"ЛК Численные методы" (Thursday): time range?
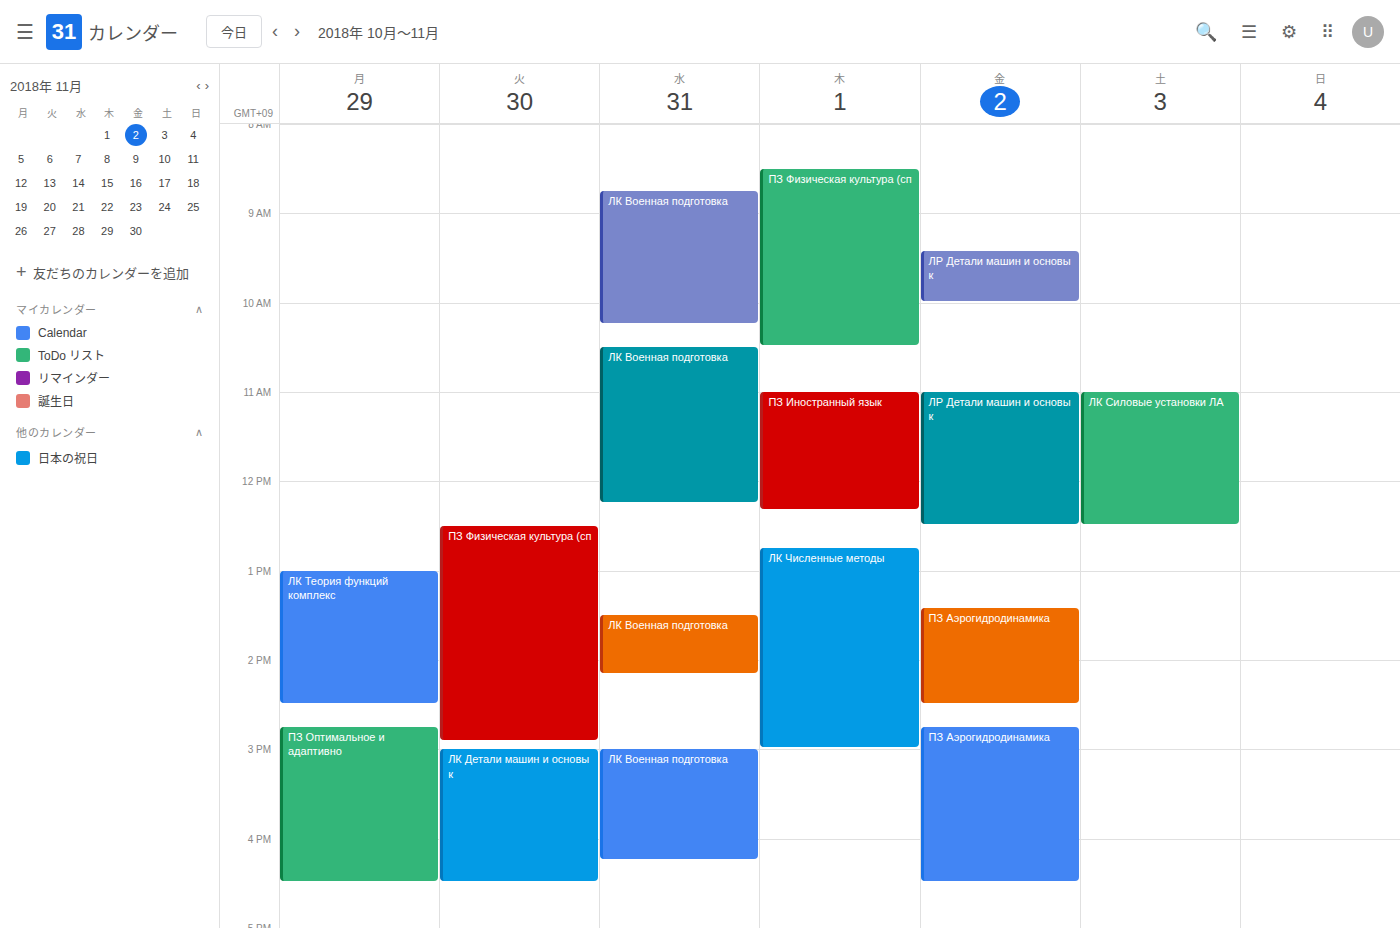
12:45 PM to 3:00 PM